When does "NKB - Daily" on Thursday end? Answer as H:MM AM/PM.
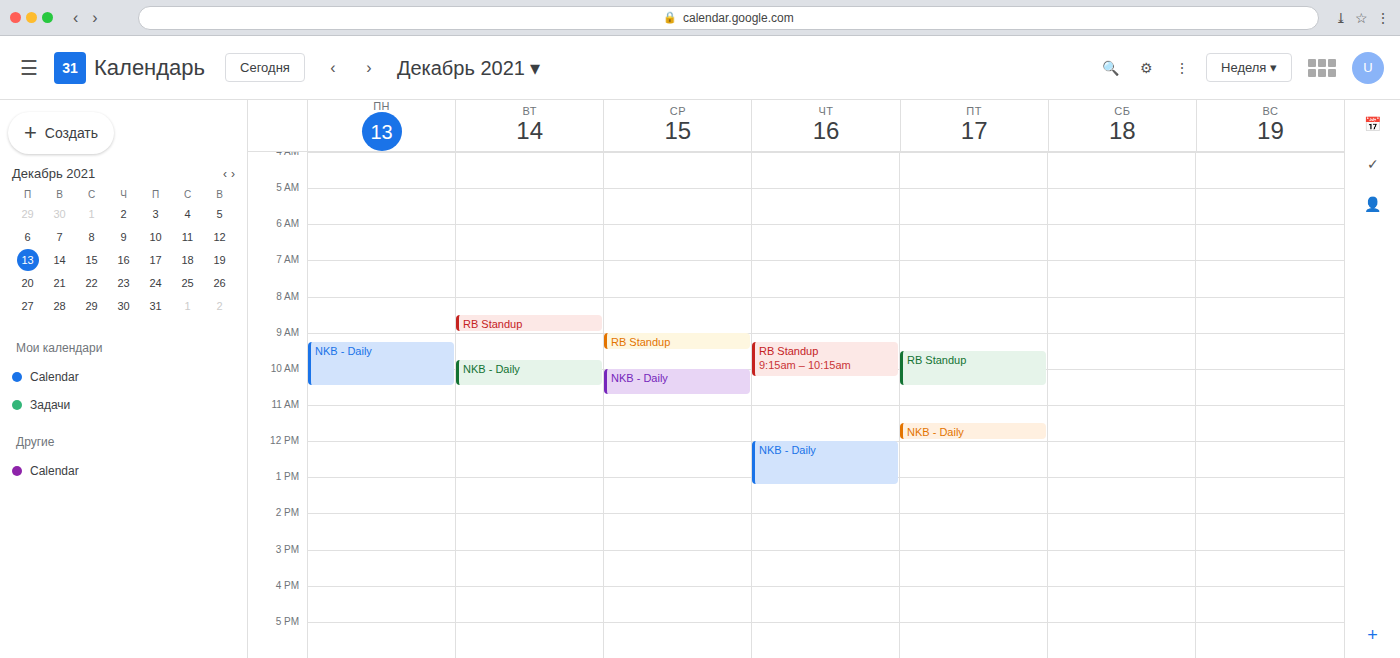
1:15 PM